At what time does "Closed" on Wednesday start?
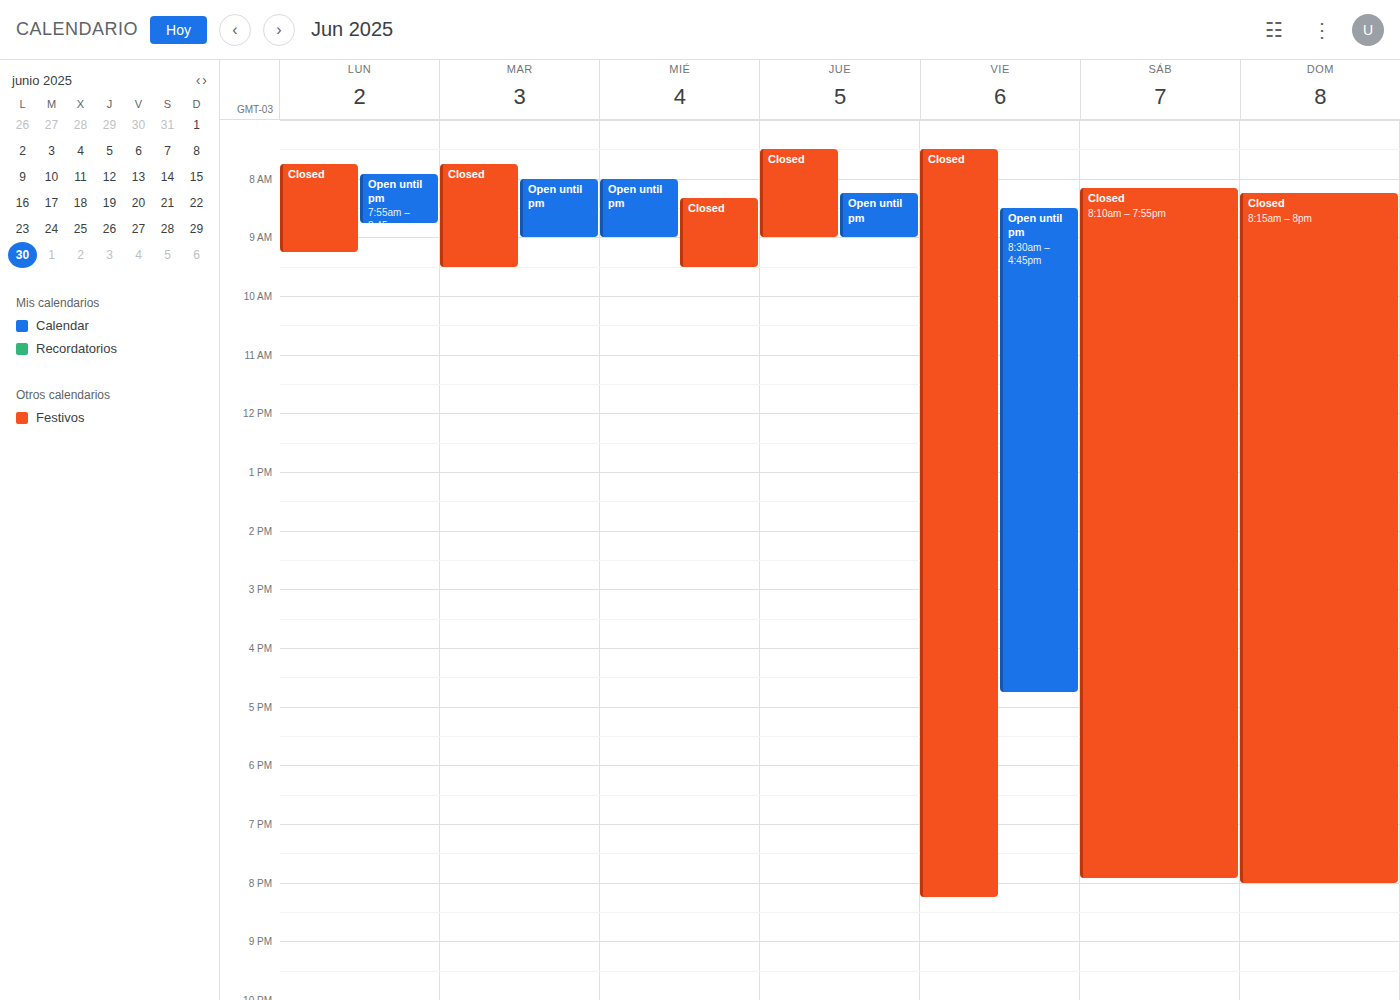
8:20 AM